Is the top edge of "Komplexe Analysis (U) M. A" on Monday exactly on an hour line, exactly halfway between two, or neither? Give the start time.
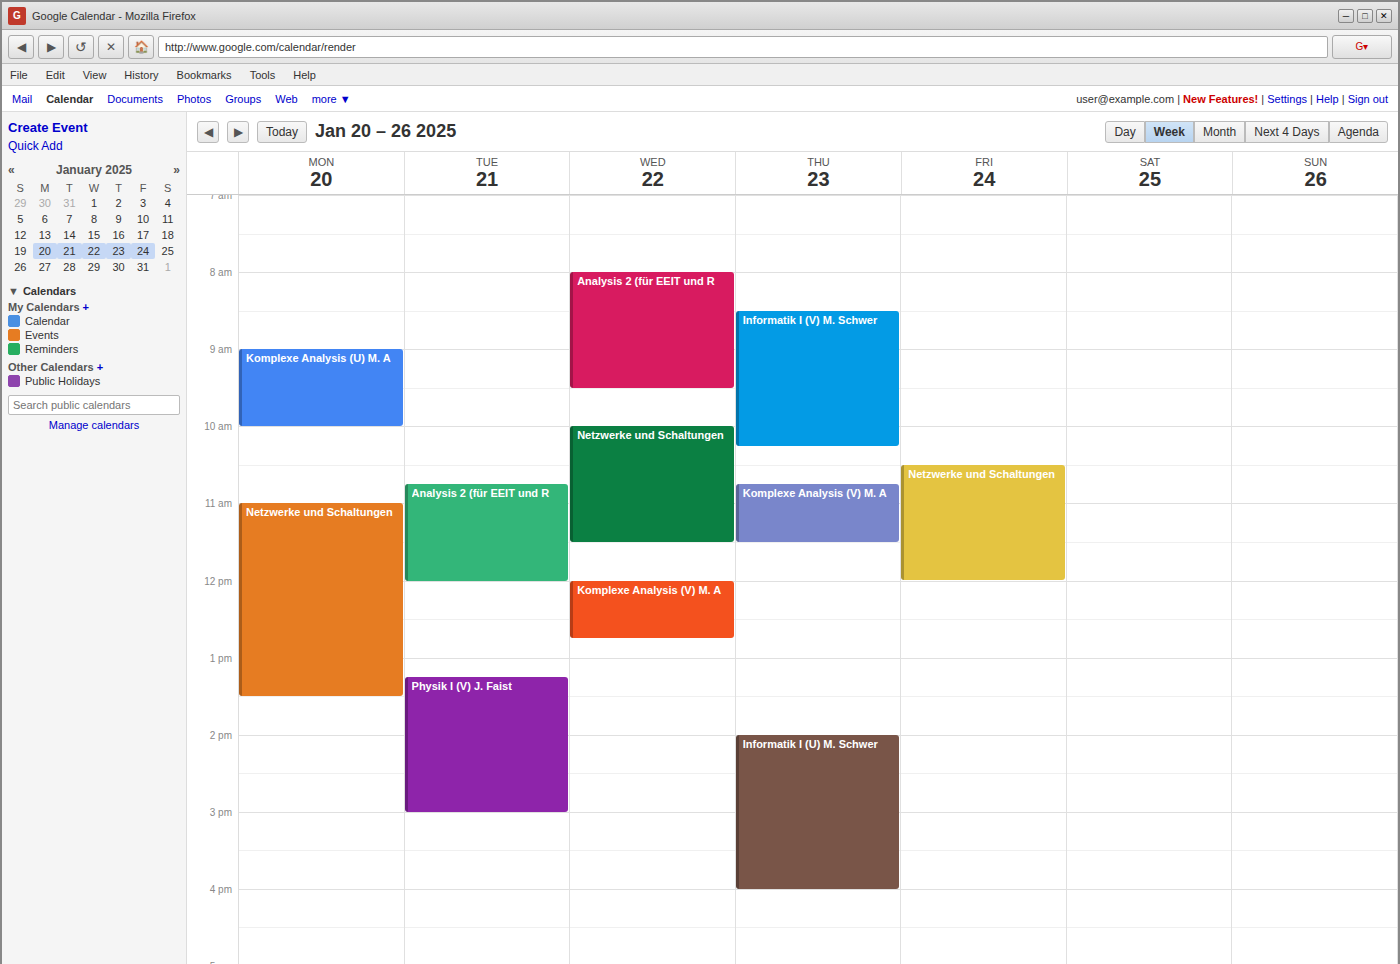
9:00 AM -- exactly on the 9 AM line.